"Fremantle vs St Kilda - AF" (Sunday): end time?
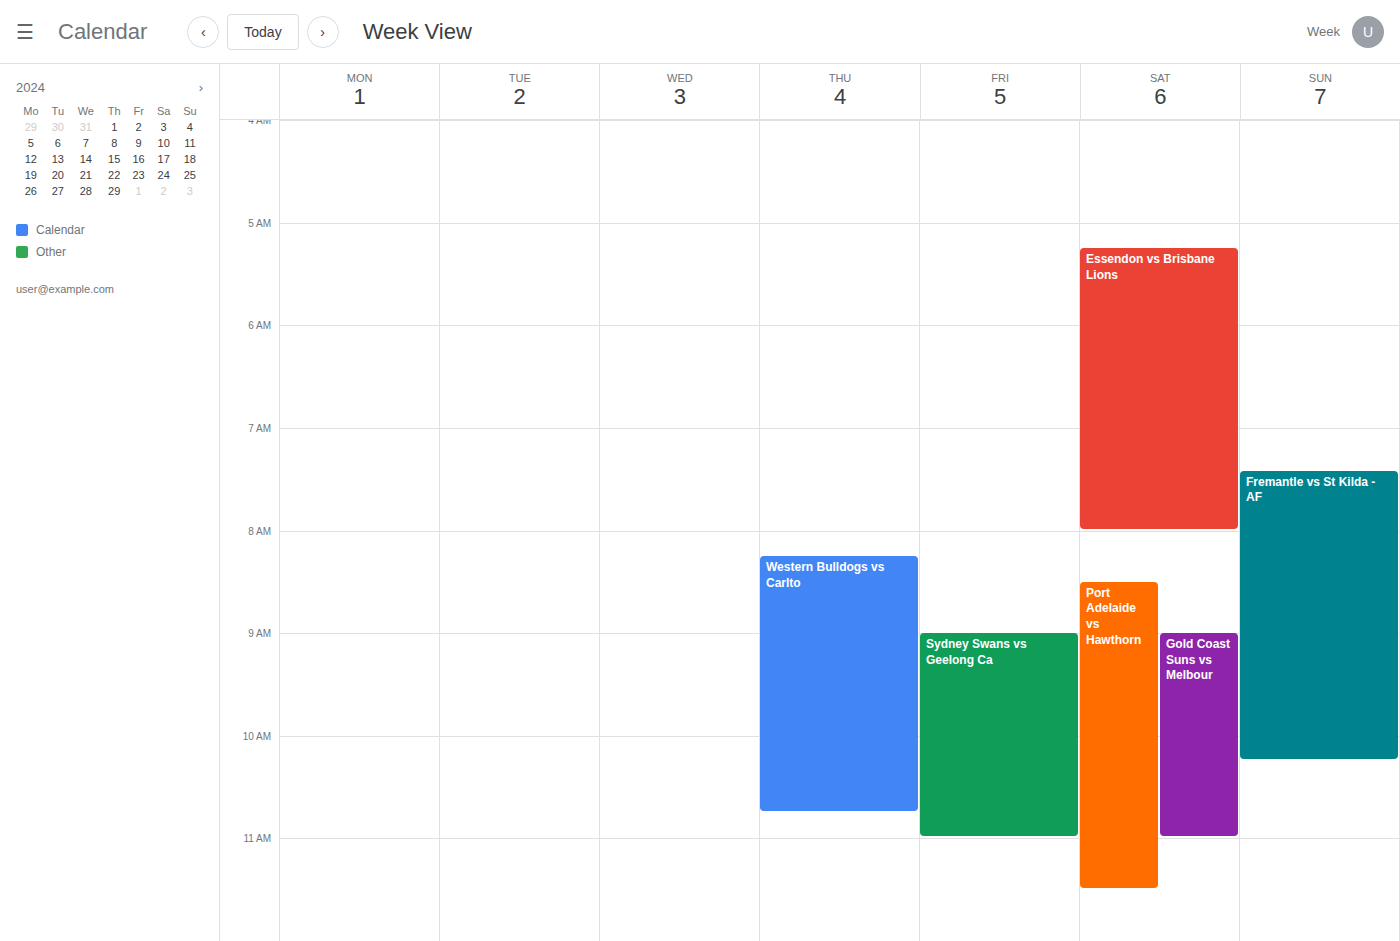
10:15 AM